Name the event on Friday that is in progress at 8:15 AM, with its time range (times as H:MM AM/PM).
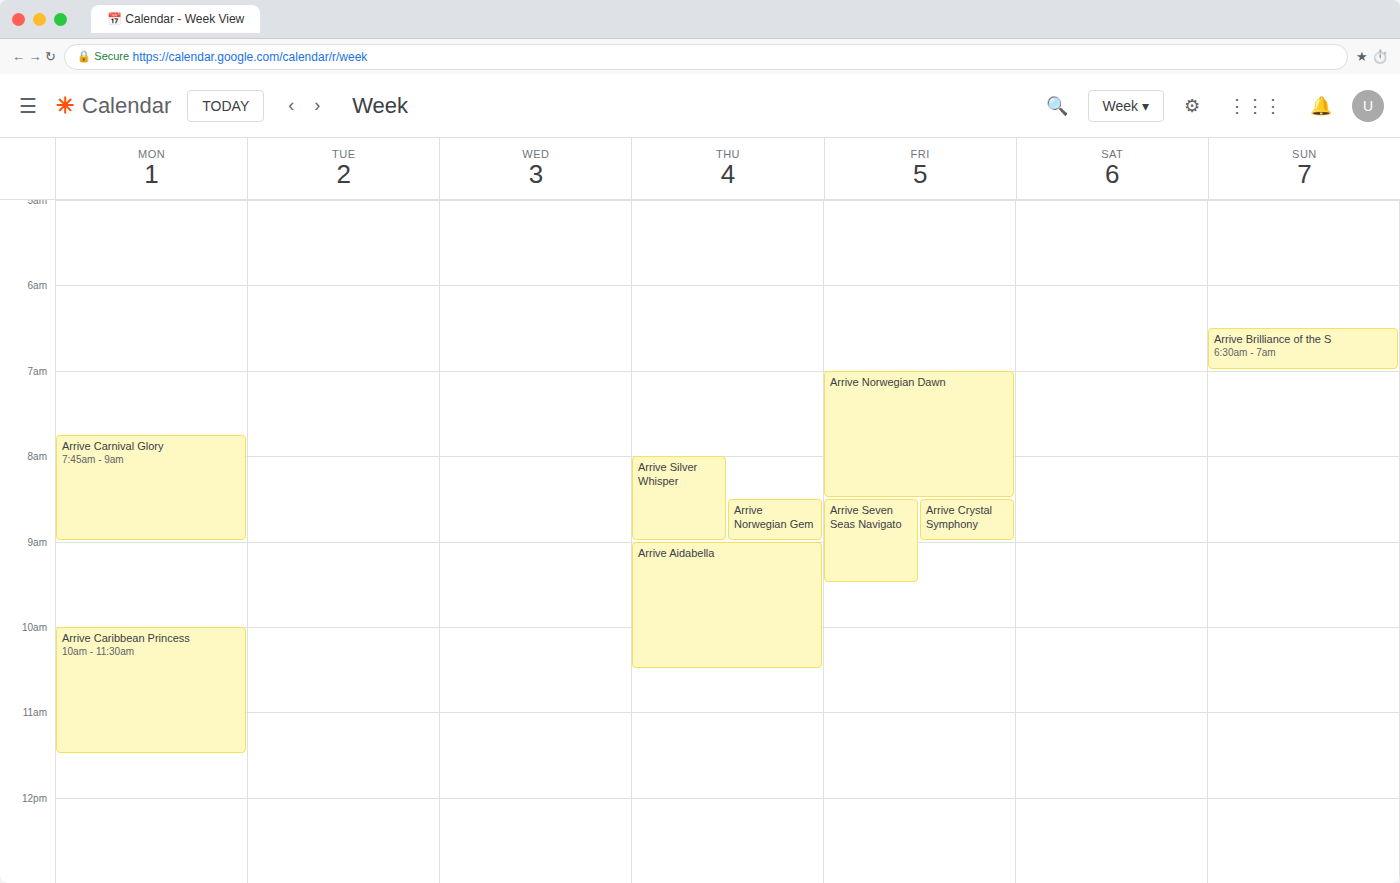
"Arrive Norwegian Dawn", 7:00 AM to 8:30 AM